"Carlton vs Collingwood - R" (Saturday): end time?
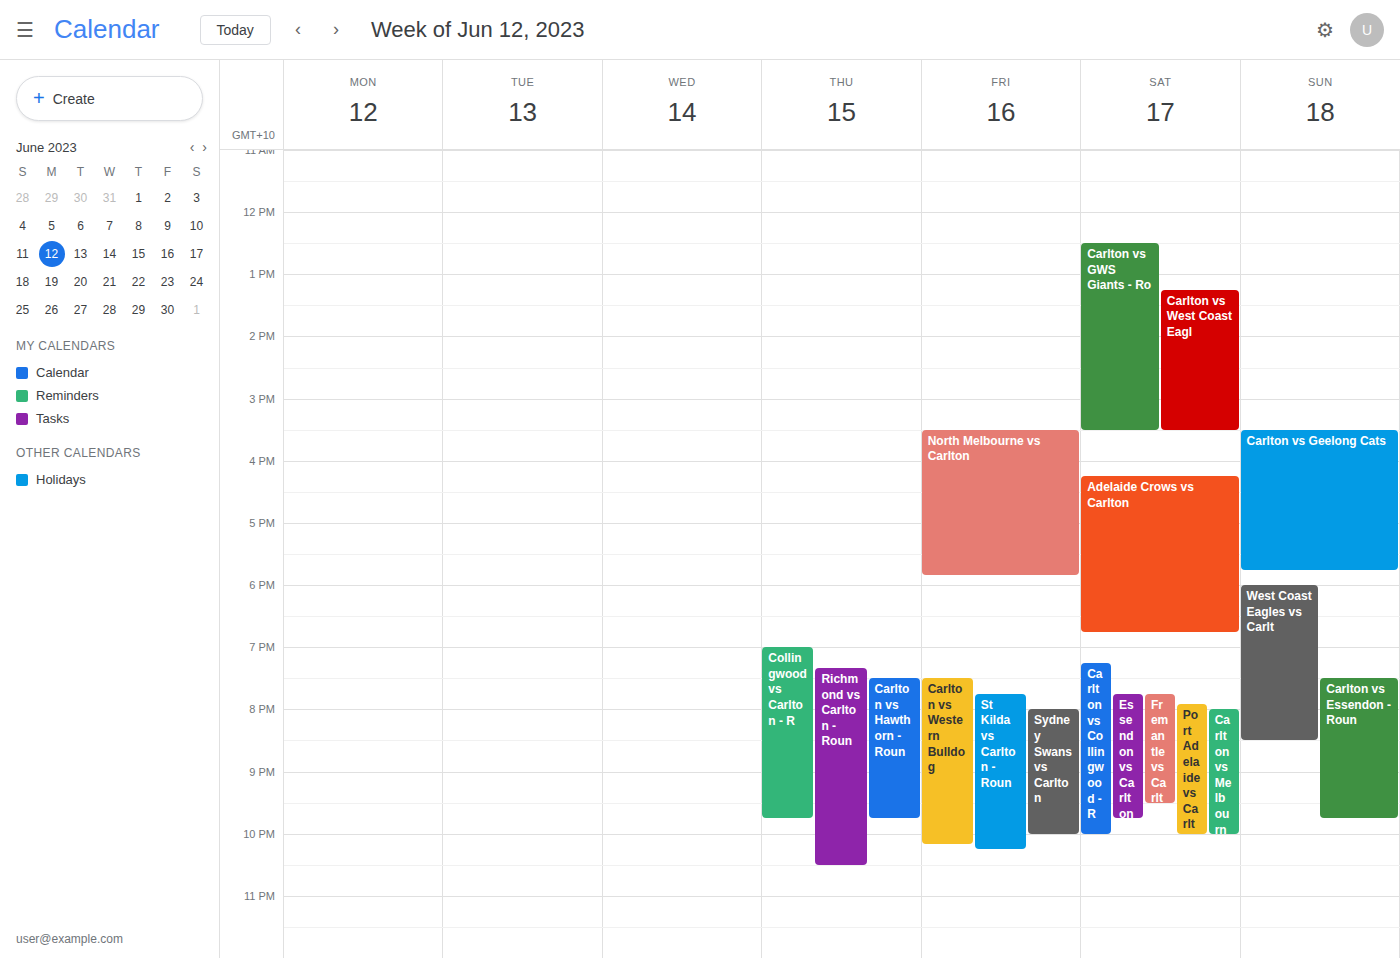
22:00